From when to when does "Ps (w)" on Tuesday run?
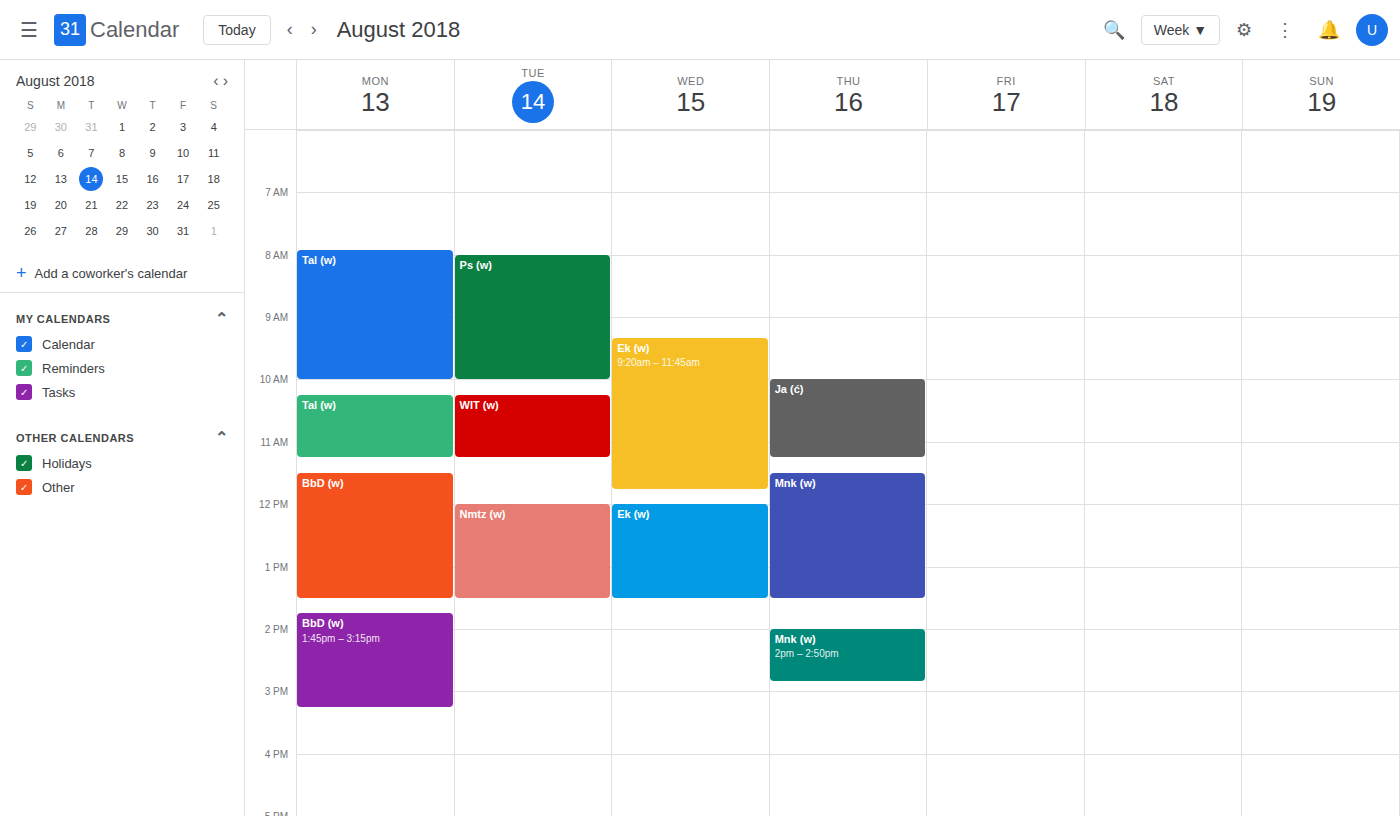
08:00 to 10:00